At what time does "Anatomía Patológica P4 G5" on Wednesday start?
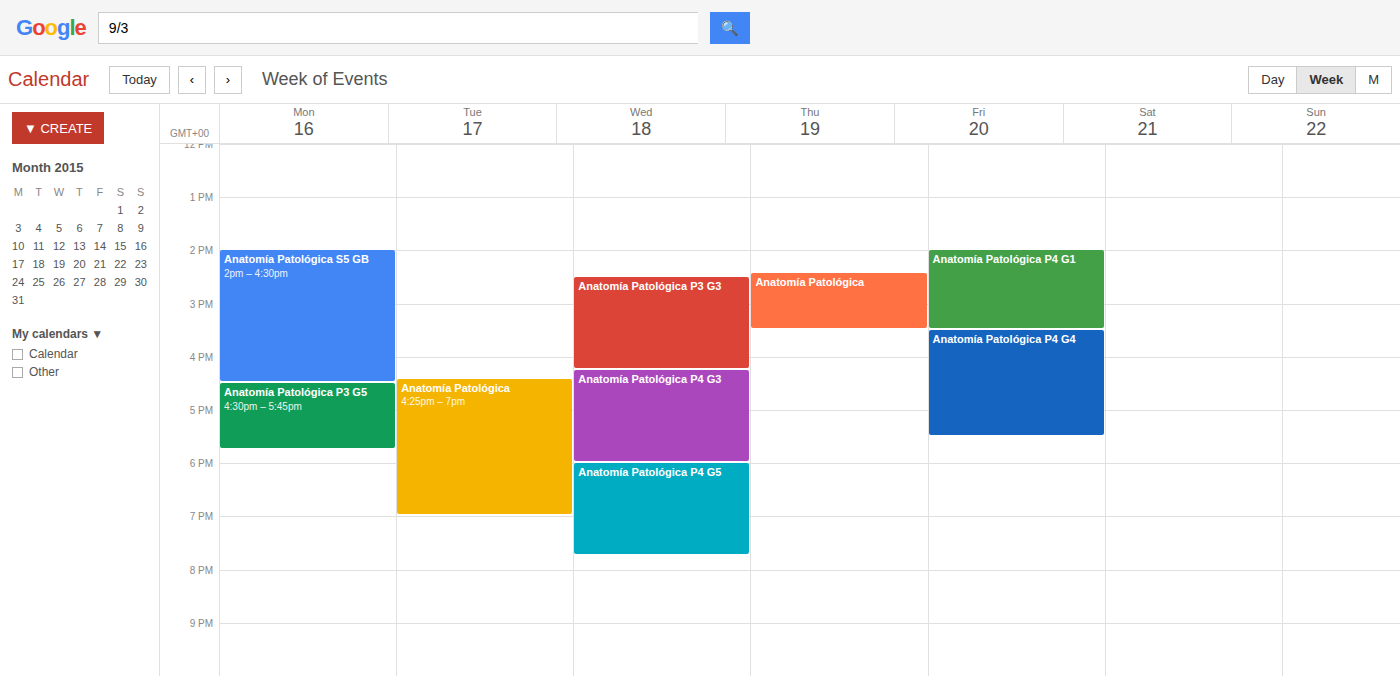
6:00 PM